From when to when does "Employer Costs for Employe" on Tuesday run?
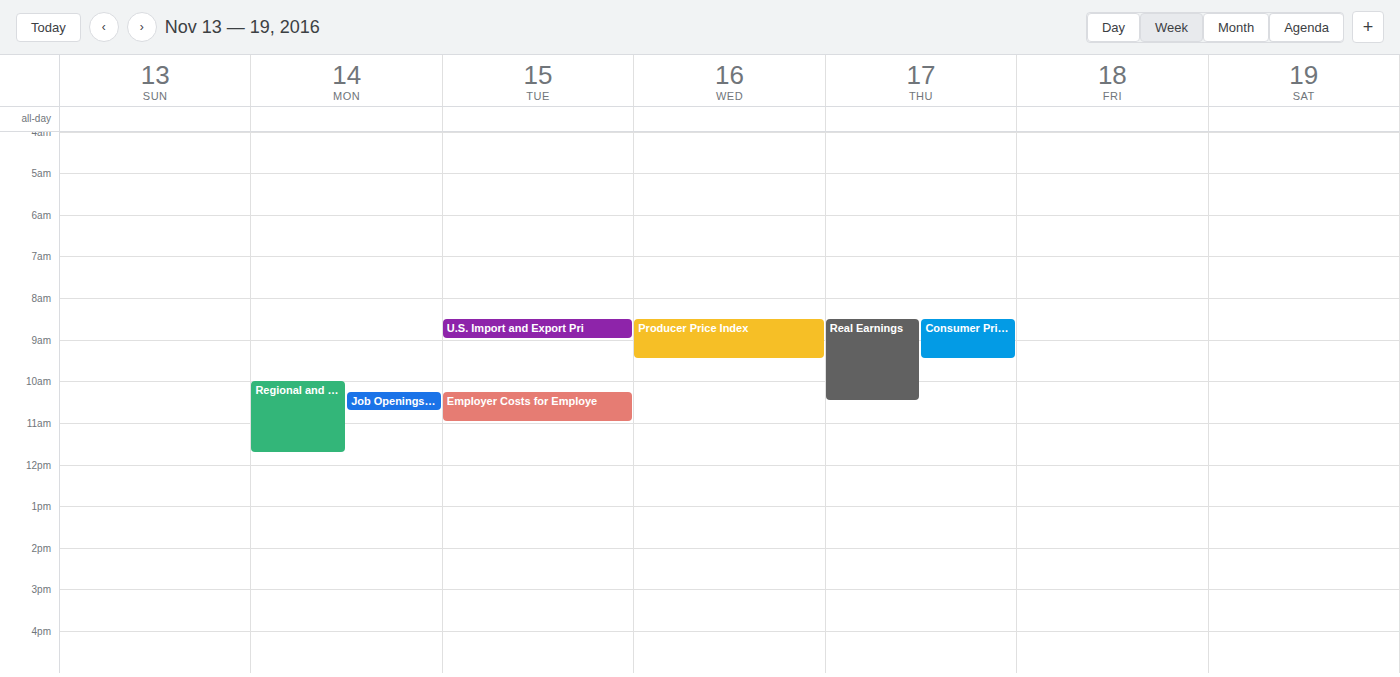
10:15 AM to 11:00 AM